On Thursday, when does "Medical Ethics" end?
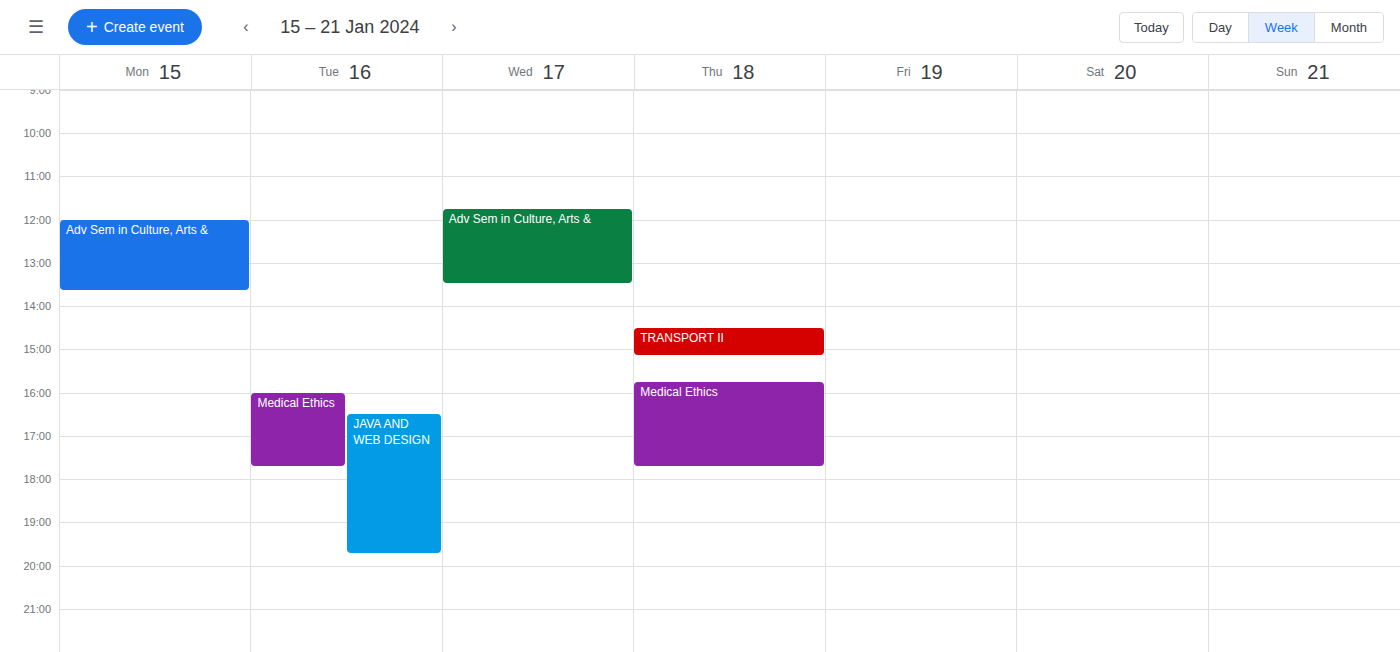
5:45 PM